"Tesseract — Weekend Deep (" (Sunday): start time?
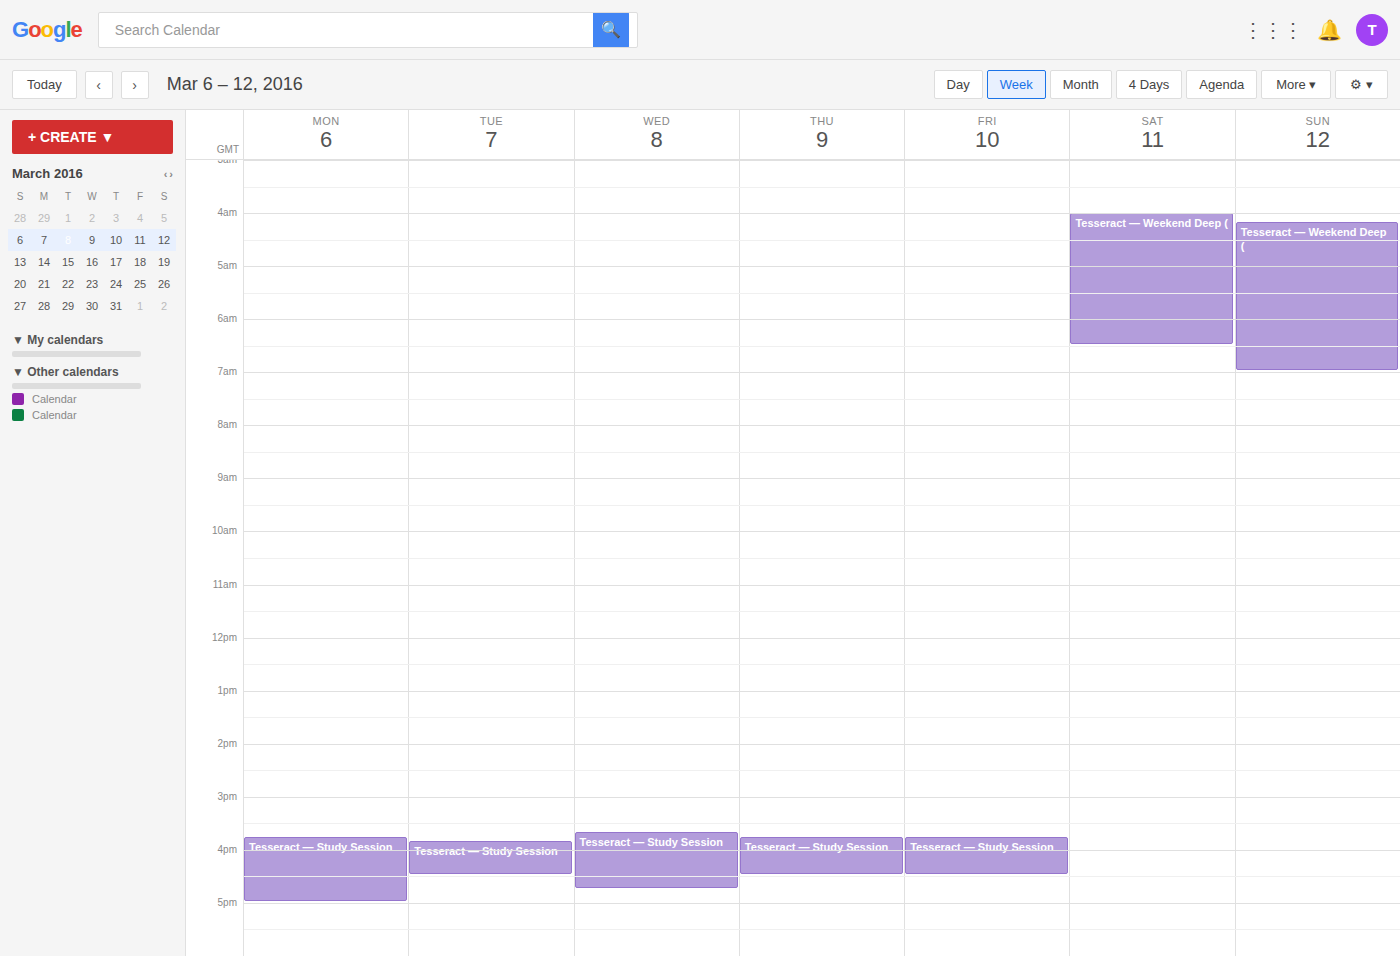
4:10 AM